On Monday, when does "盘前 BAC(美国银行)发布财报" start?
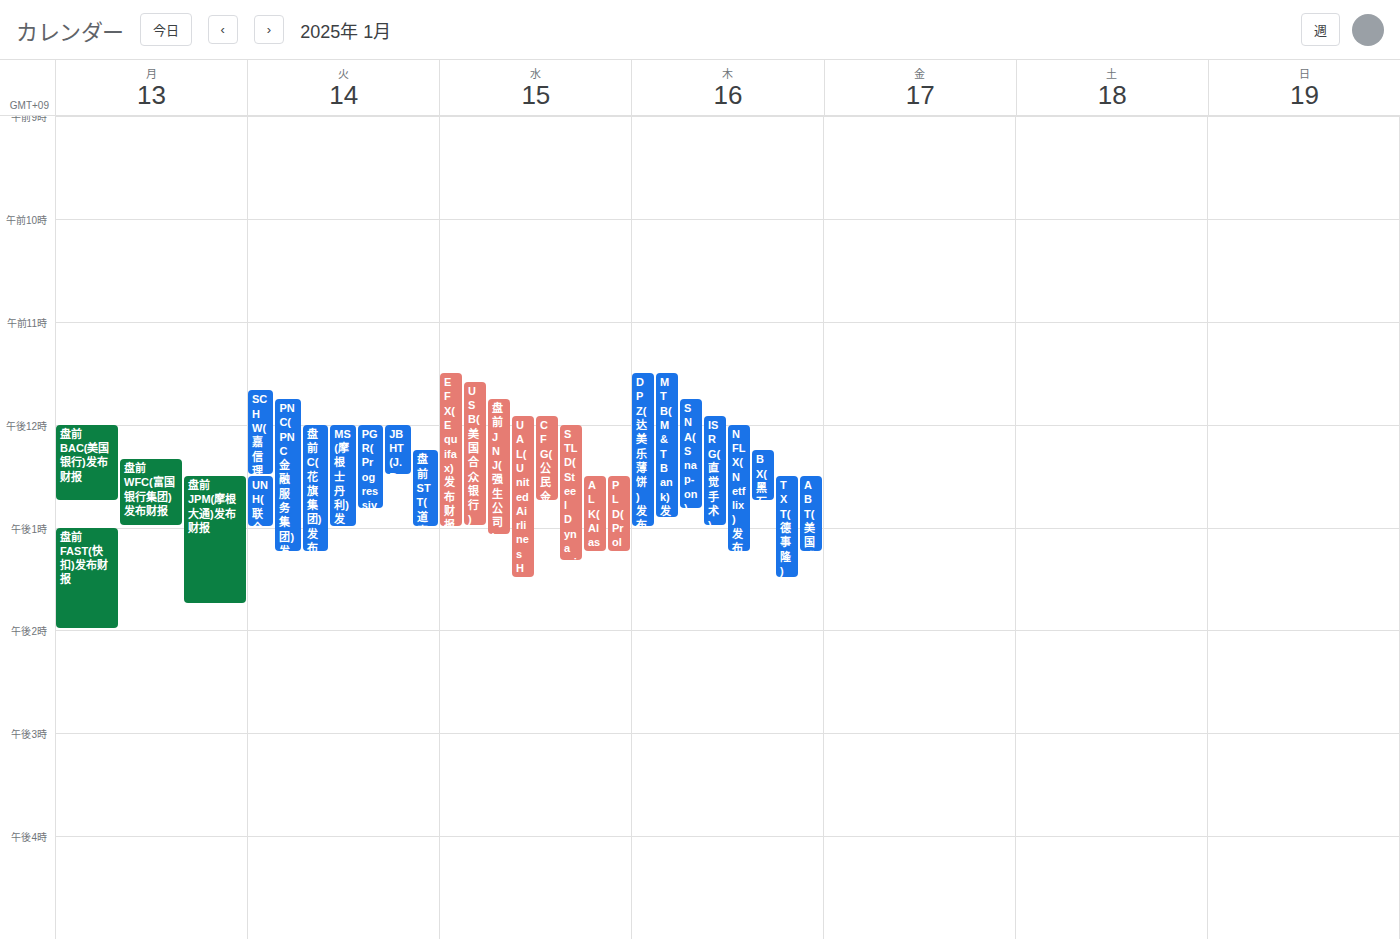
12:00 PM